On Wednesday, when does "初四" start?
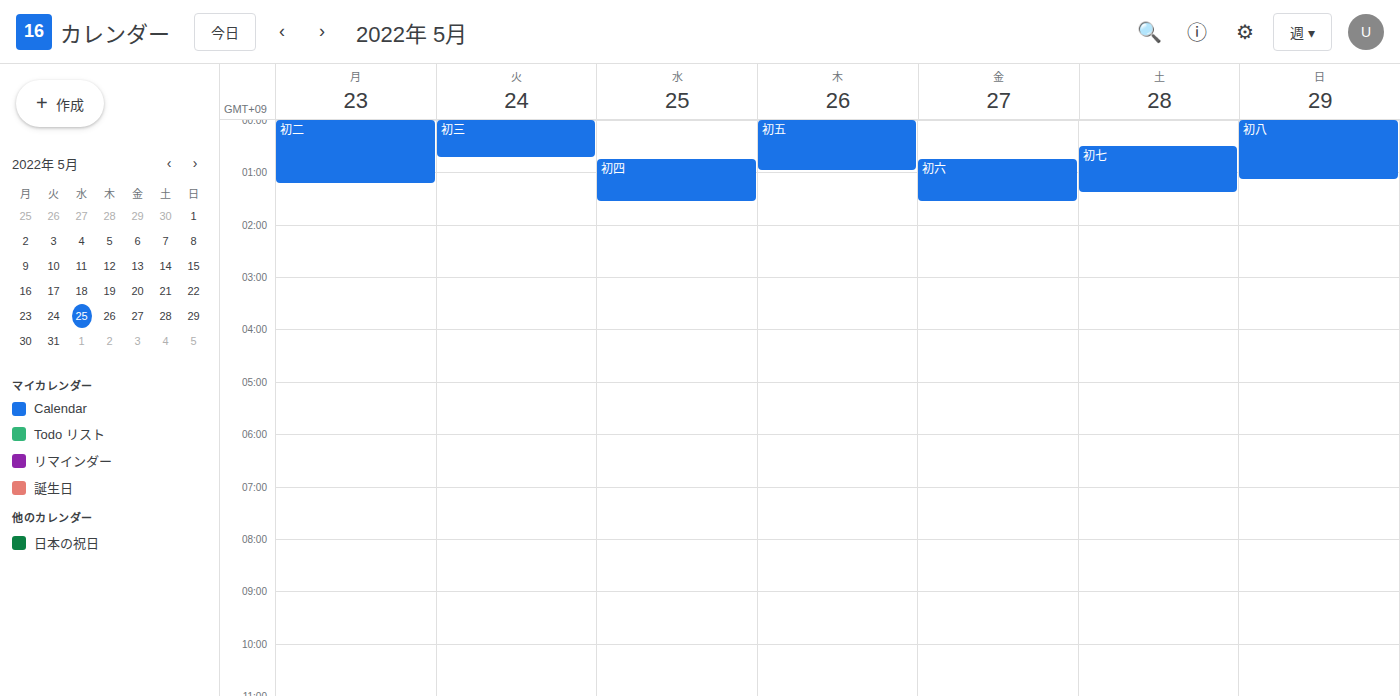
12:45 AM